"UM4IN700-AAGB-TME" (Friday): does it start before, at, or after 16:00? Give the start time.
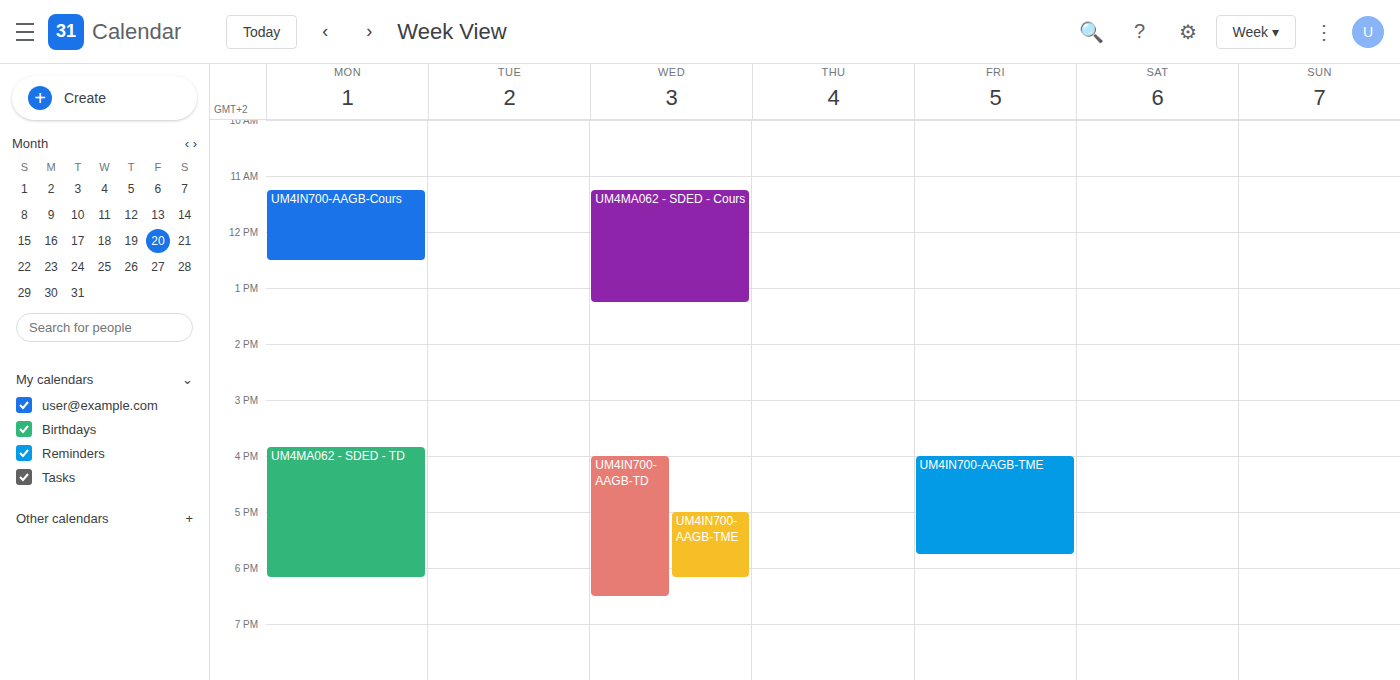
16:00 -- exactly at 16:00, on the 16:00 line.